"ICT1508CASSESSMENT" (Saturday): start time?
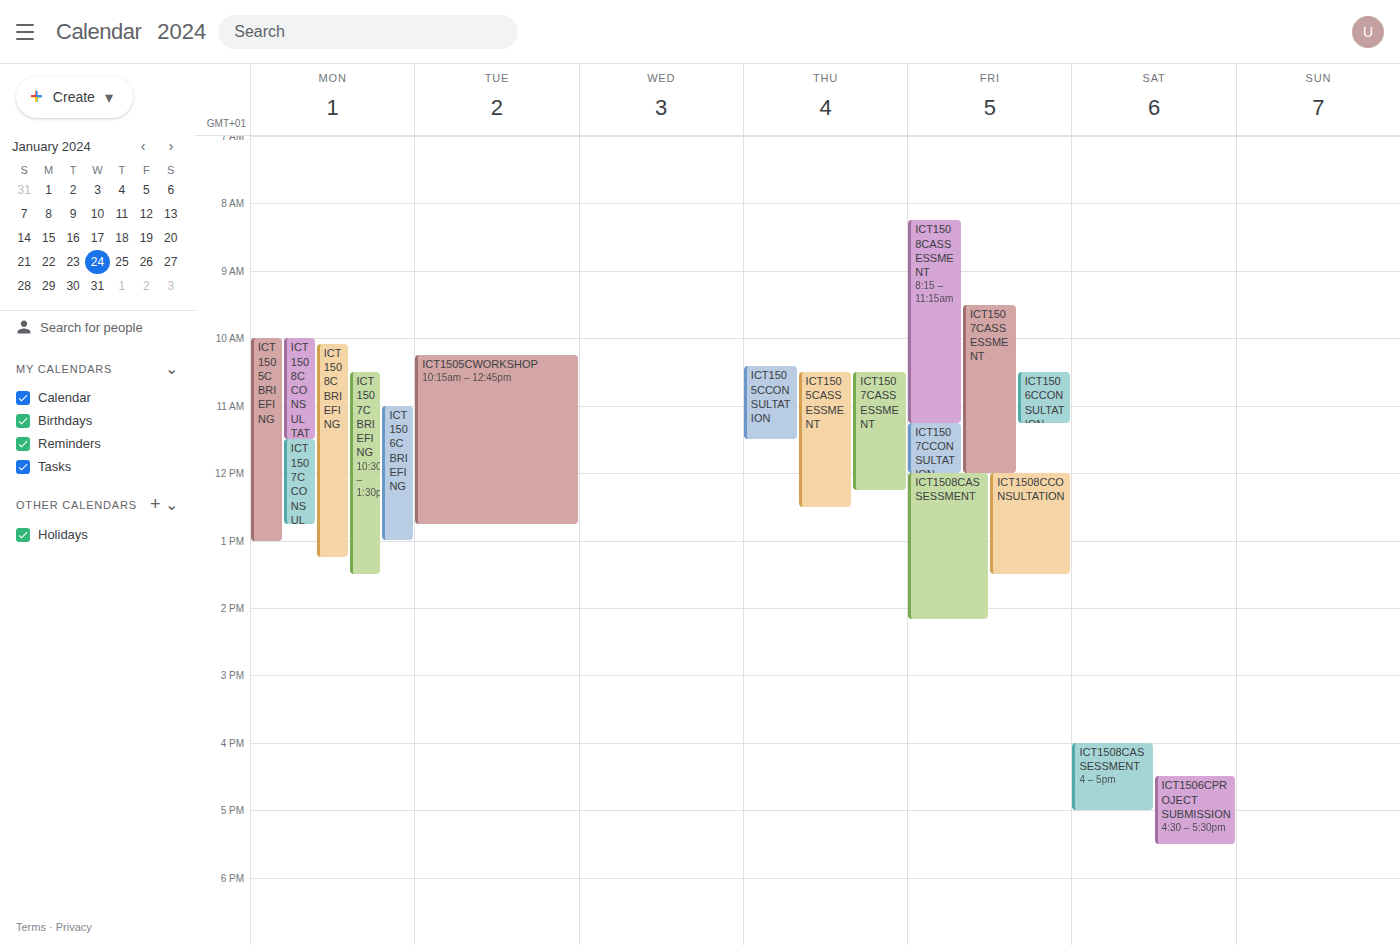
4:00 PM